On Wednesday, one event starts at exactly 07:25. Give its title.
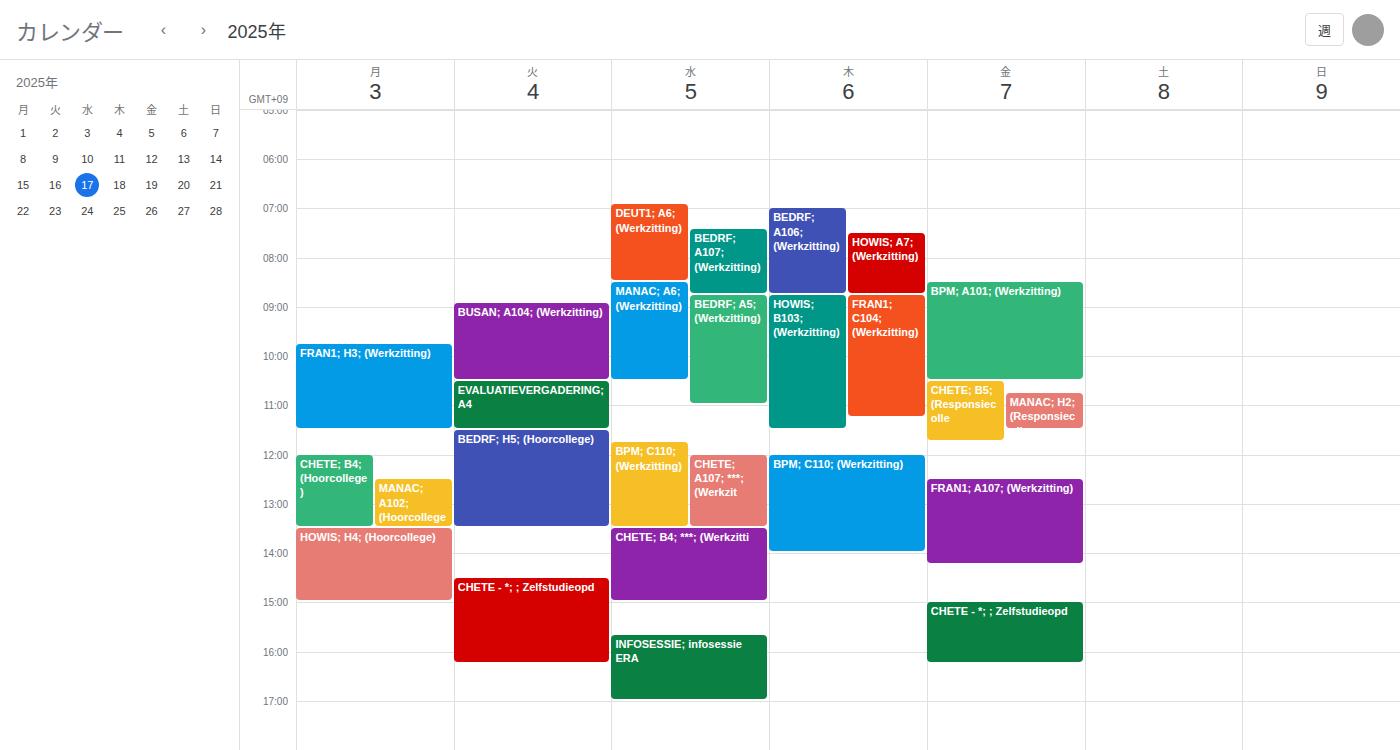
"BEDRF; A107; (Werkzitting)"